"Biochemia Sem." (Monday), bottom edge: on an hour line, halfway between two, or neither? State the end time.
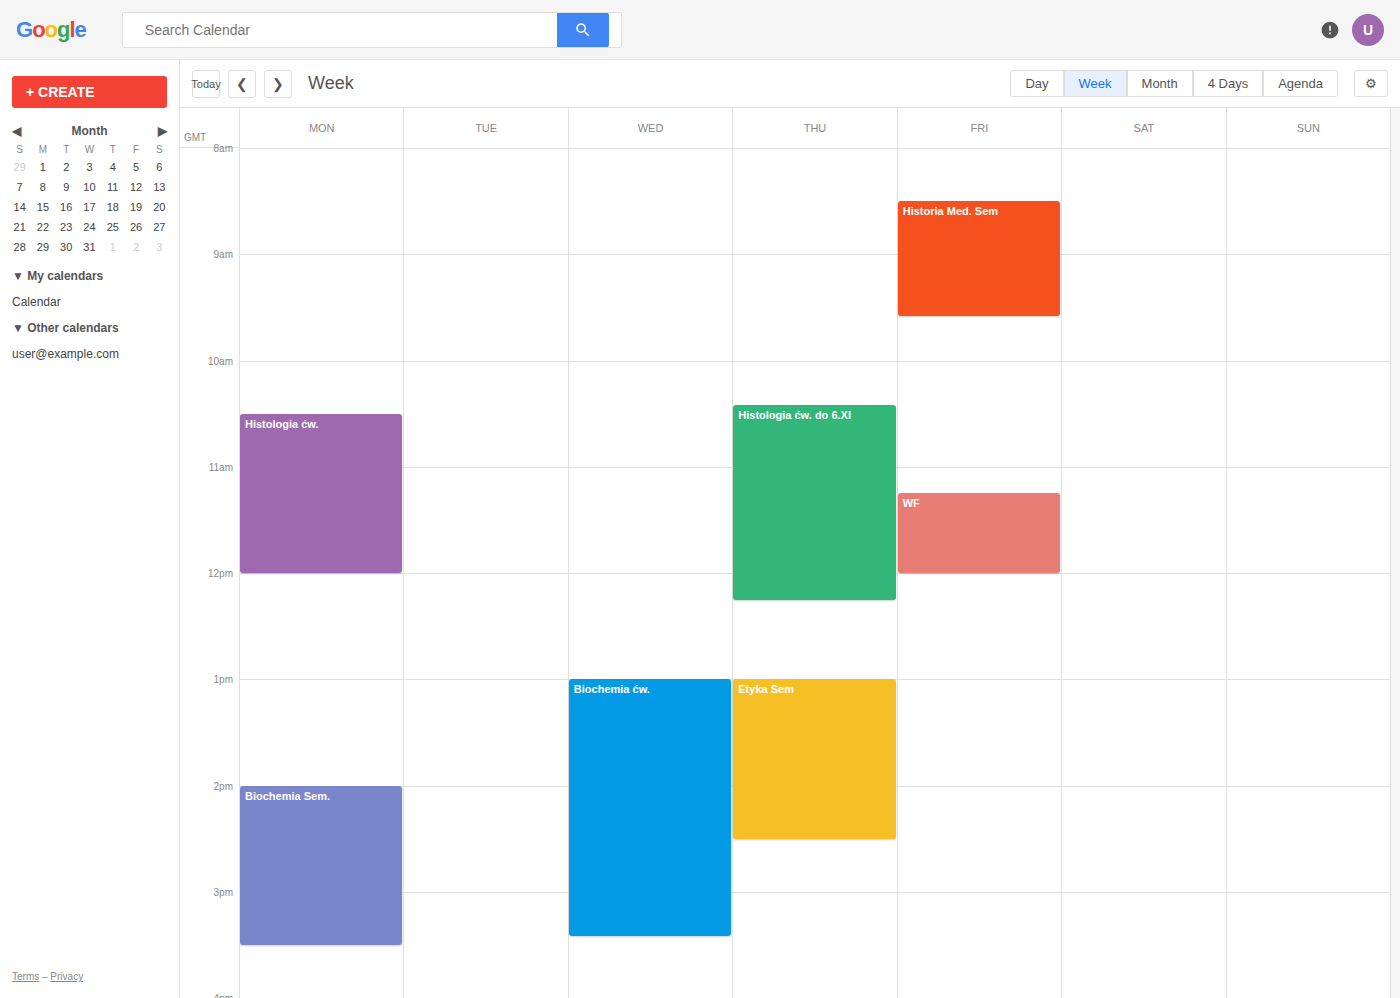
3:30 PM -- halfway between the 3 PM and 4 PM lines.